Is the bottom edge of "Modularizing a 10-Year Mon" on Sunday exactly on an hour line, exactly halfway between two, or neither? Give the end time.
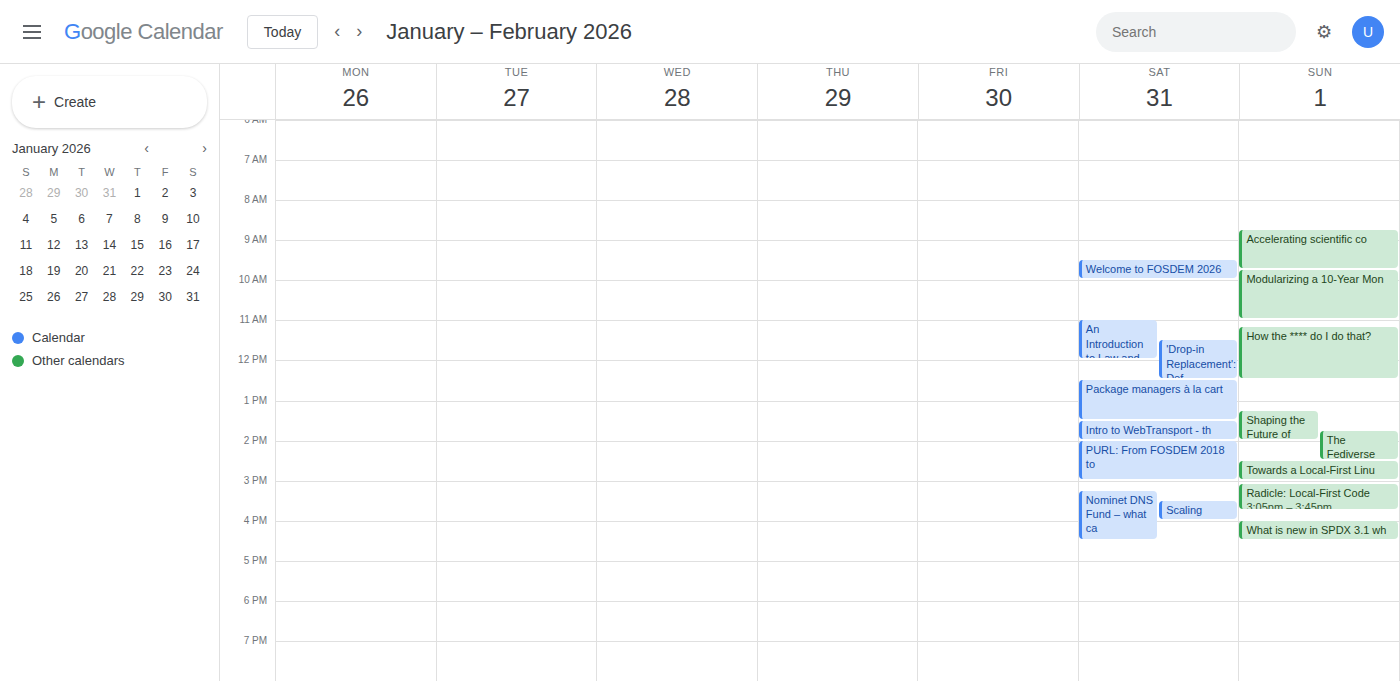
11:00 AM -- exactly on the 11 AM line.